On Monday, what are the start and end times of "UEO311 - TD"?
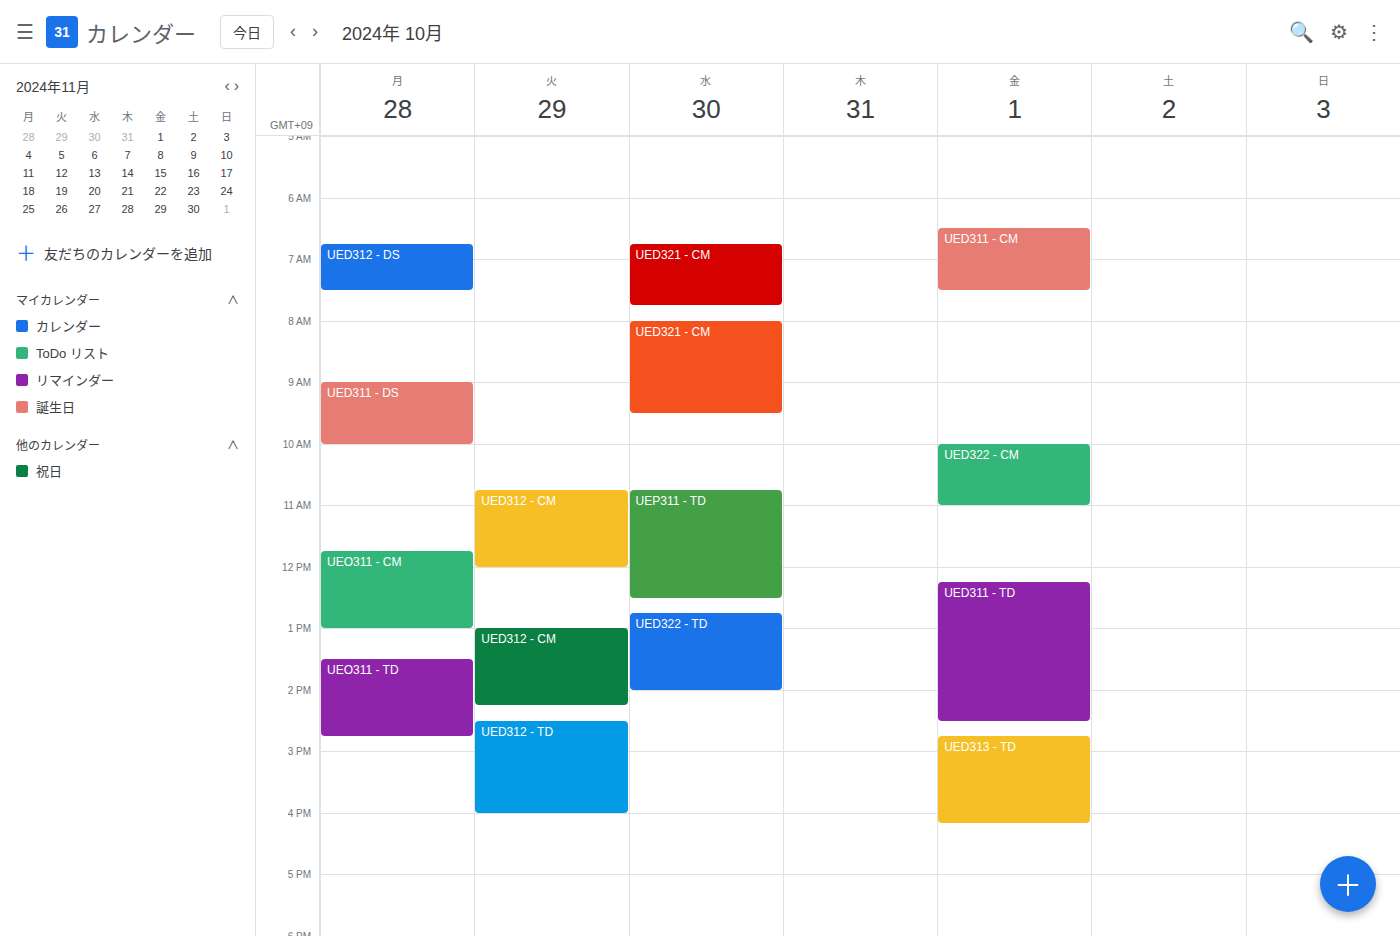
1:30 PM to 2:45 PM